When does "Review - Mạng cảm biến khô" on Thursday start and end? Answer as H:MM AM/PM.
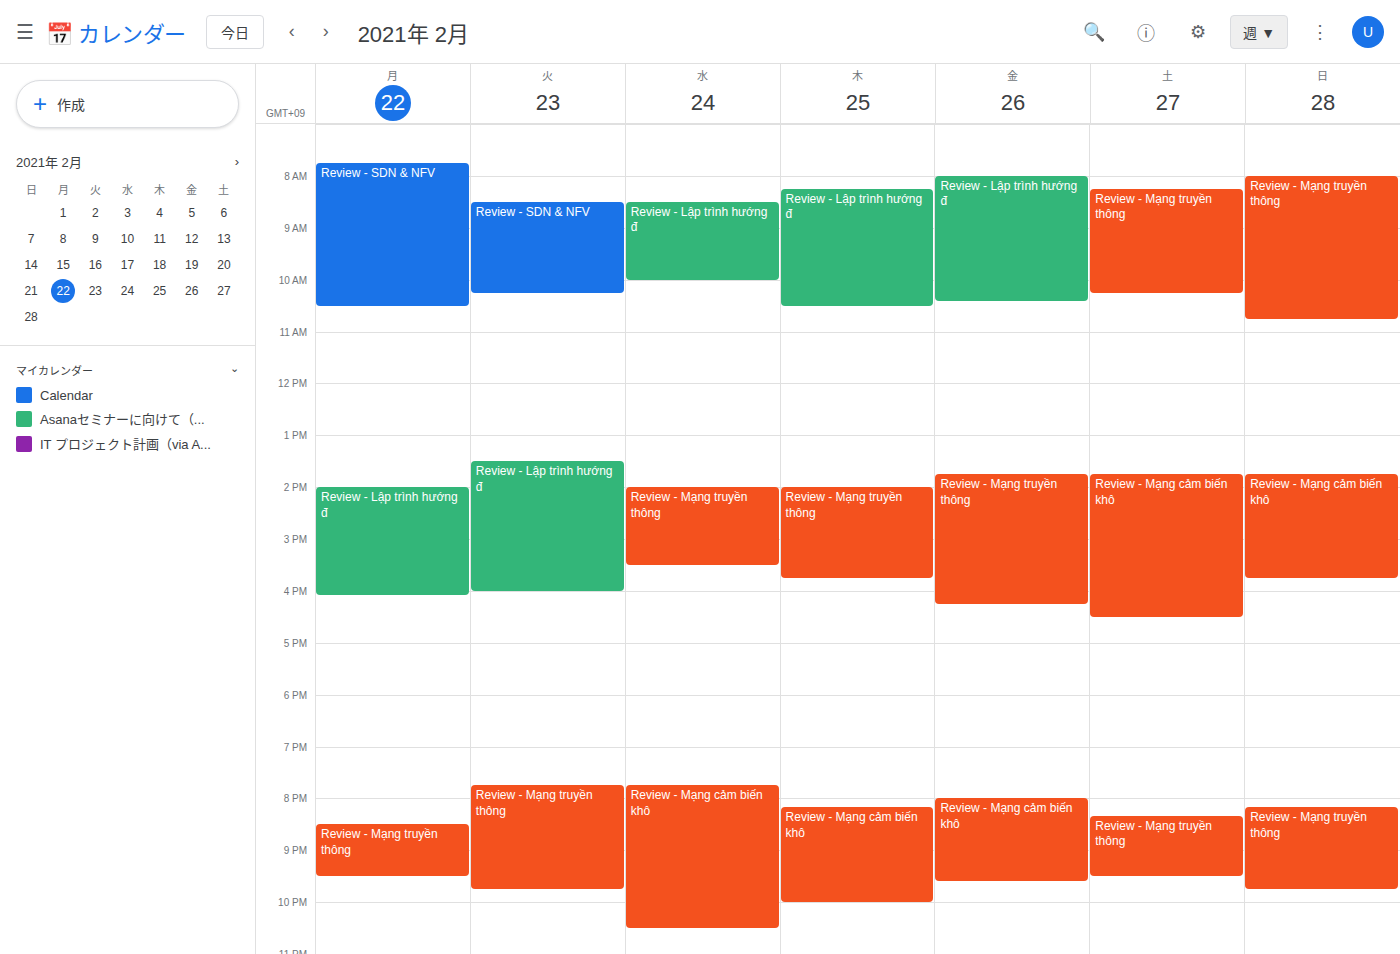
8:10 PM to 10:00 PM